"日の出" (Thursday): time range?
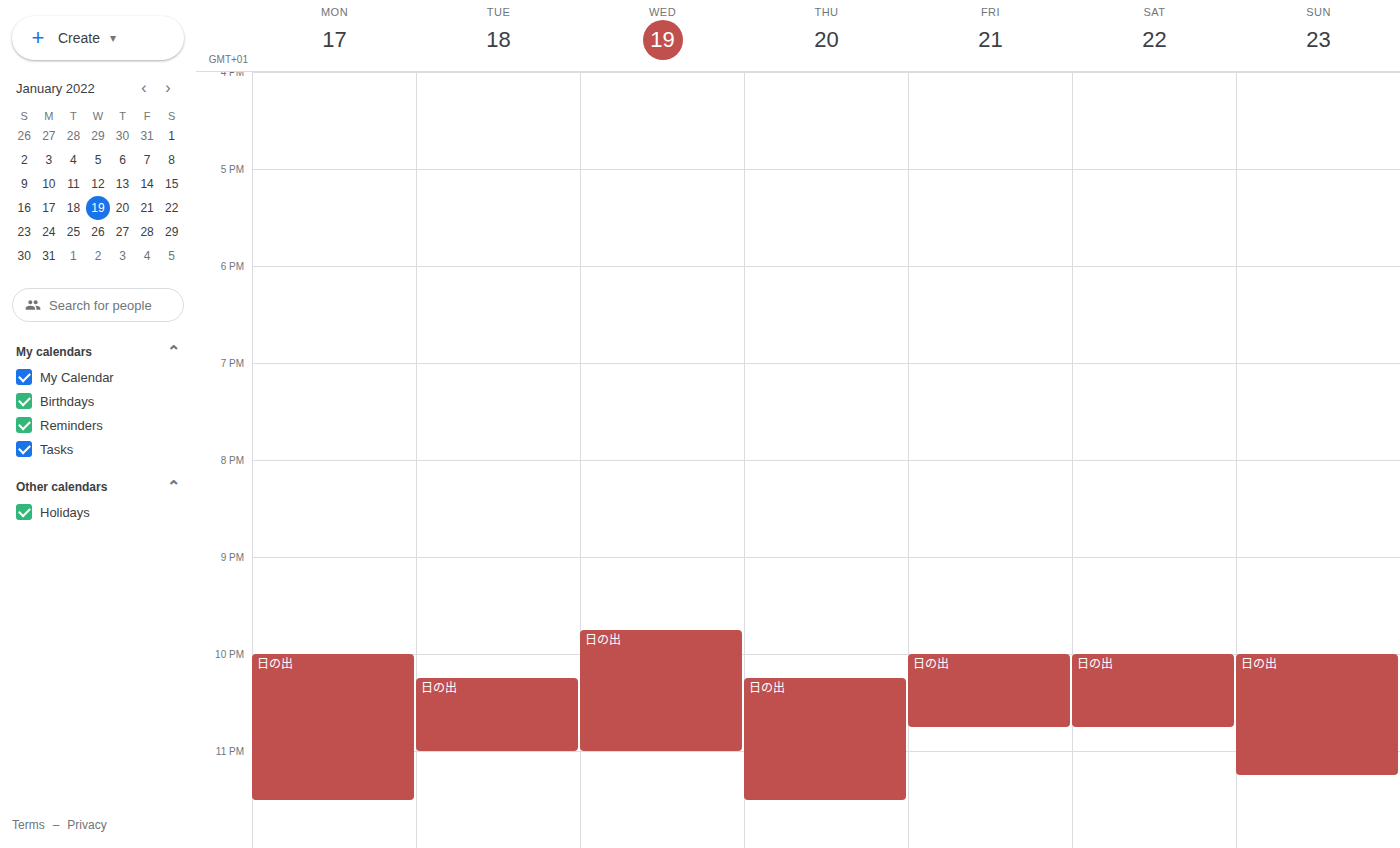
10:15 PM to 11:30 PM